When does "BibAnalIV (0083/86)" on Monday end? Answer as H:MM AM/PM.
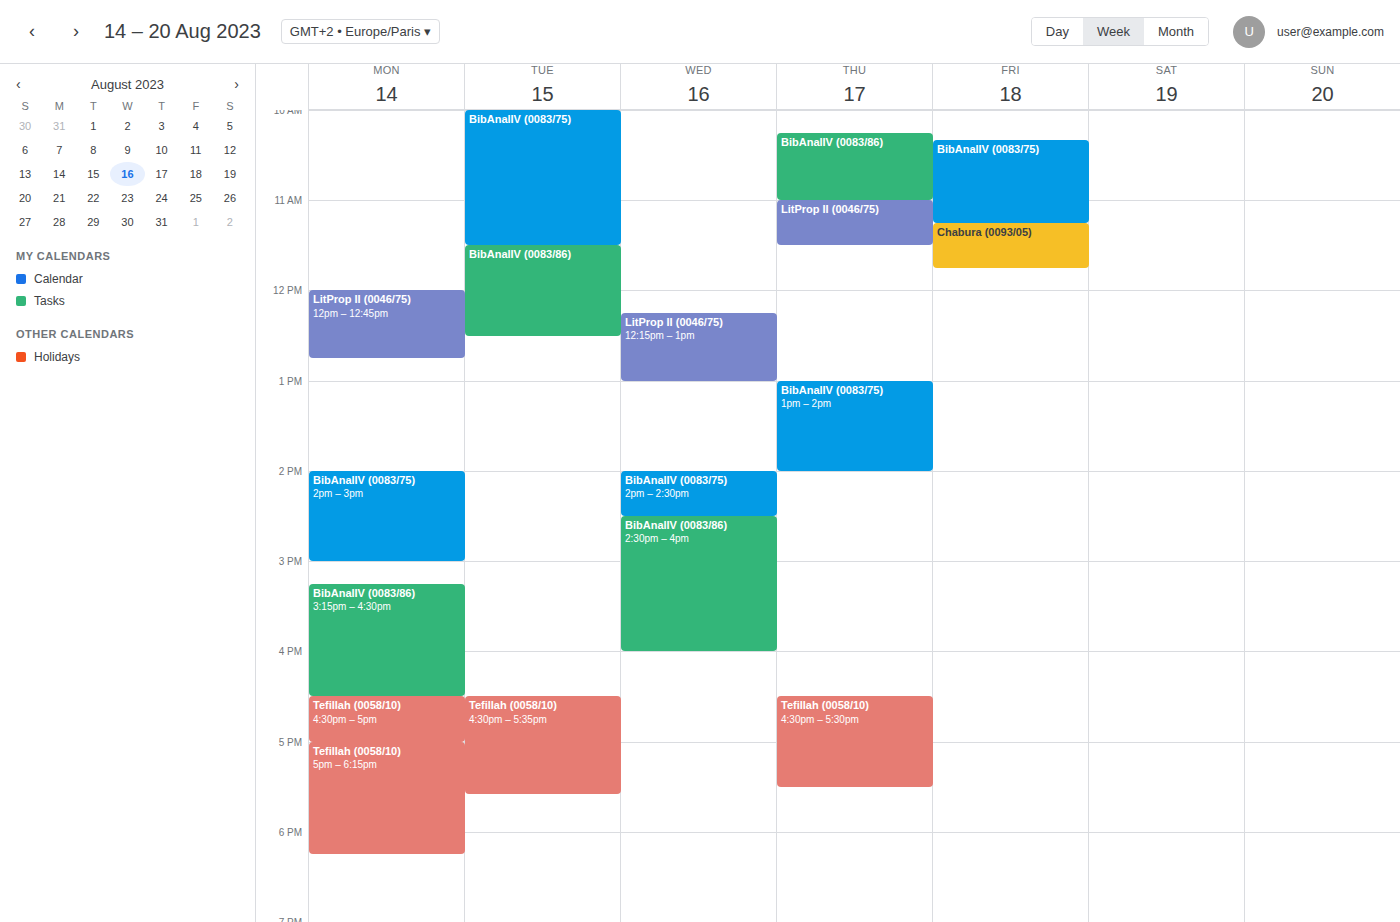
4:30 PM